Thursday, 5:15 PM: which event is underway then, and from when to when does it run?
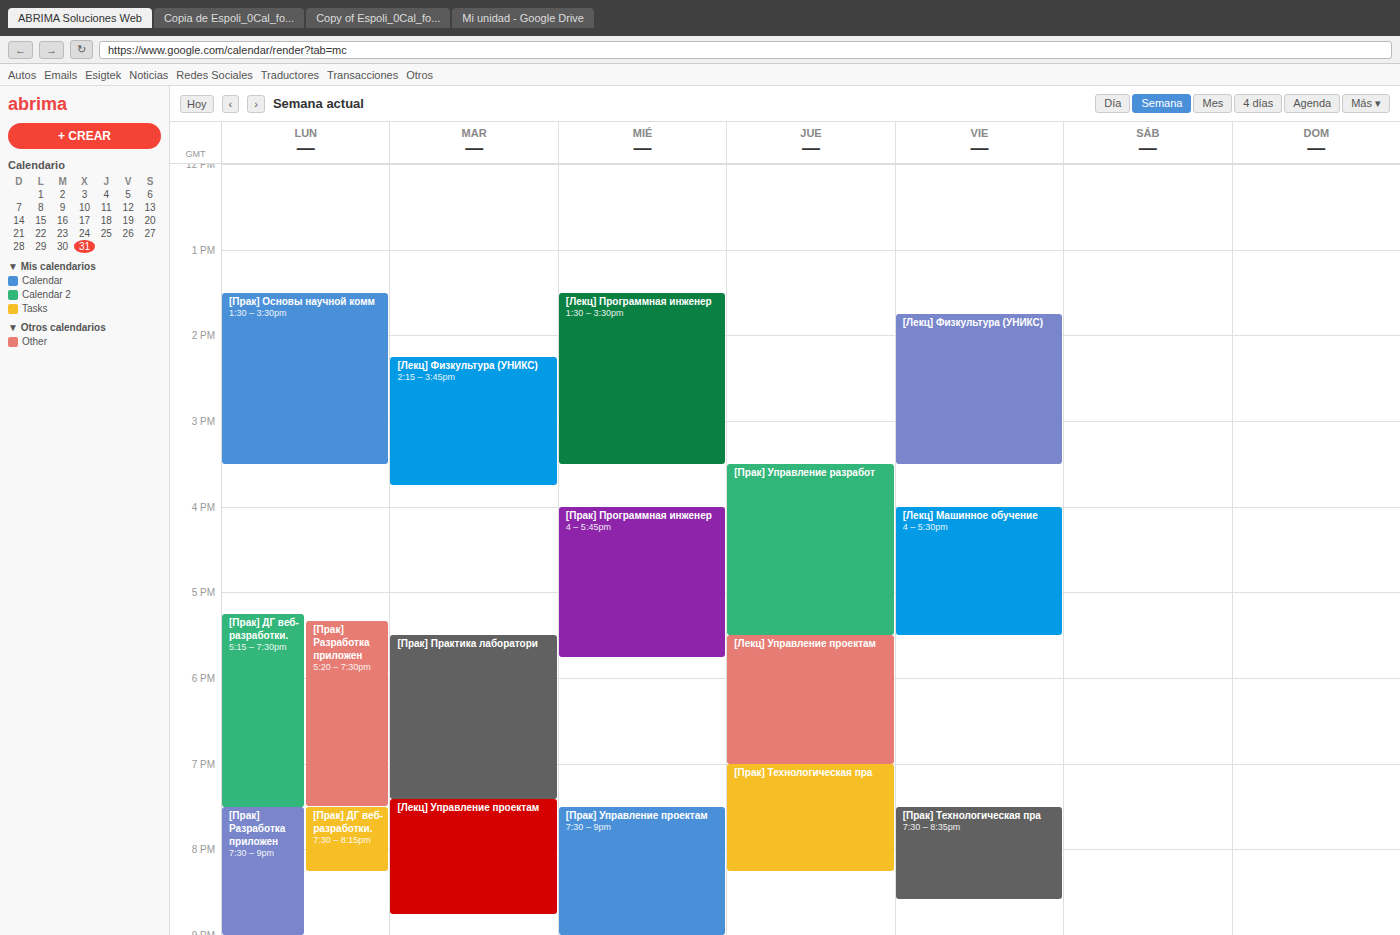
"[Прак] Управление разработ", 3:30 PM to 5:30 PM